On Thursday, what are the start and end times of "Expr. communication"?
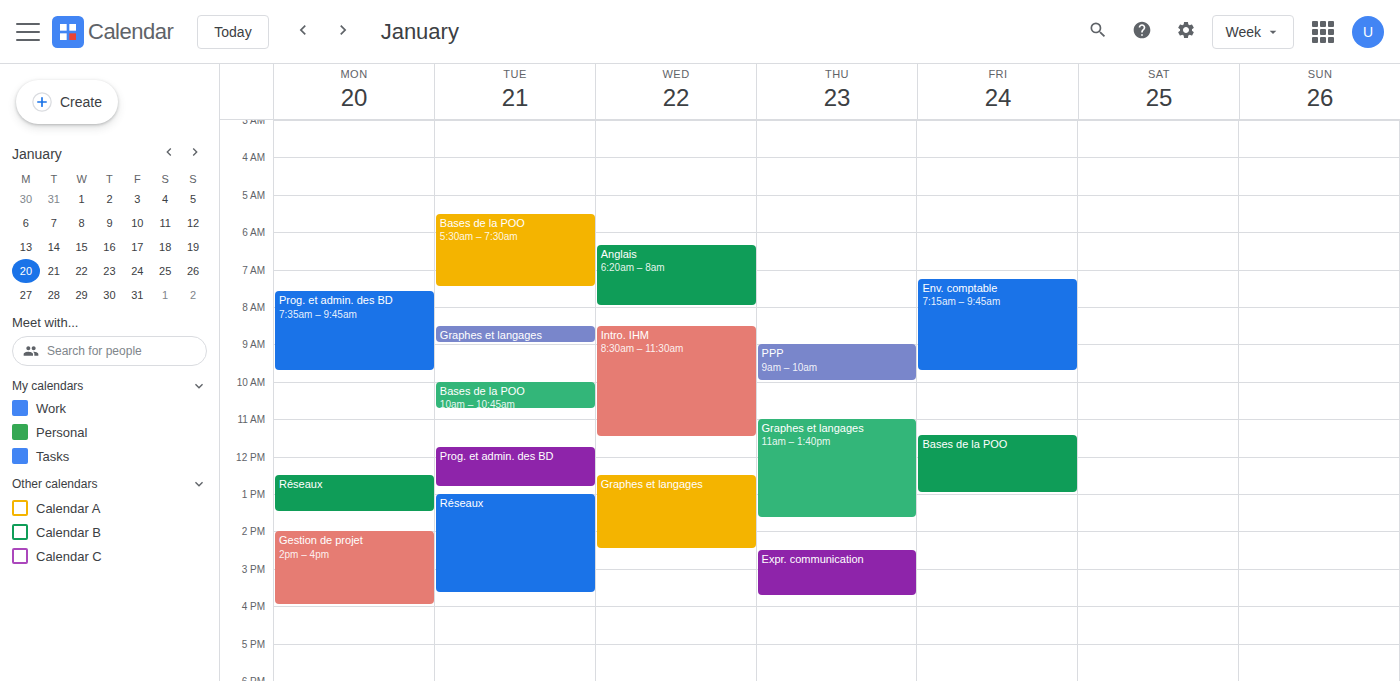
2:30 PM to 3:45 PM